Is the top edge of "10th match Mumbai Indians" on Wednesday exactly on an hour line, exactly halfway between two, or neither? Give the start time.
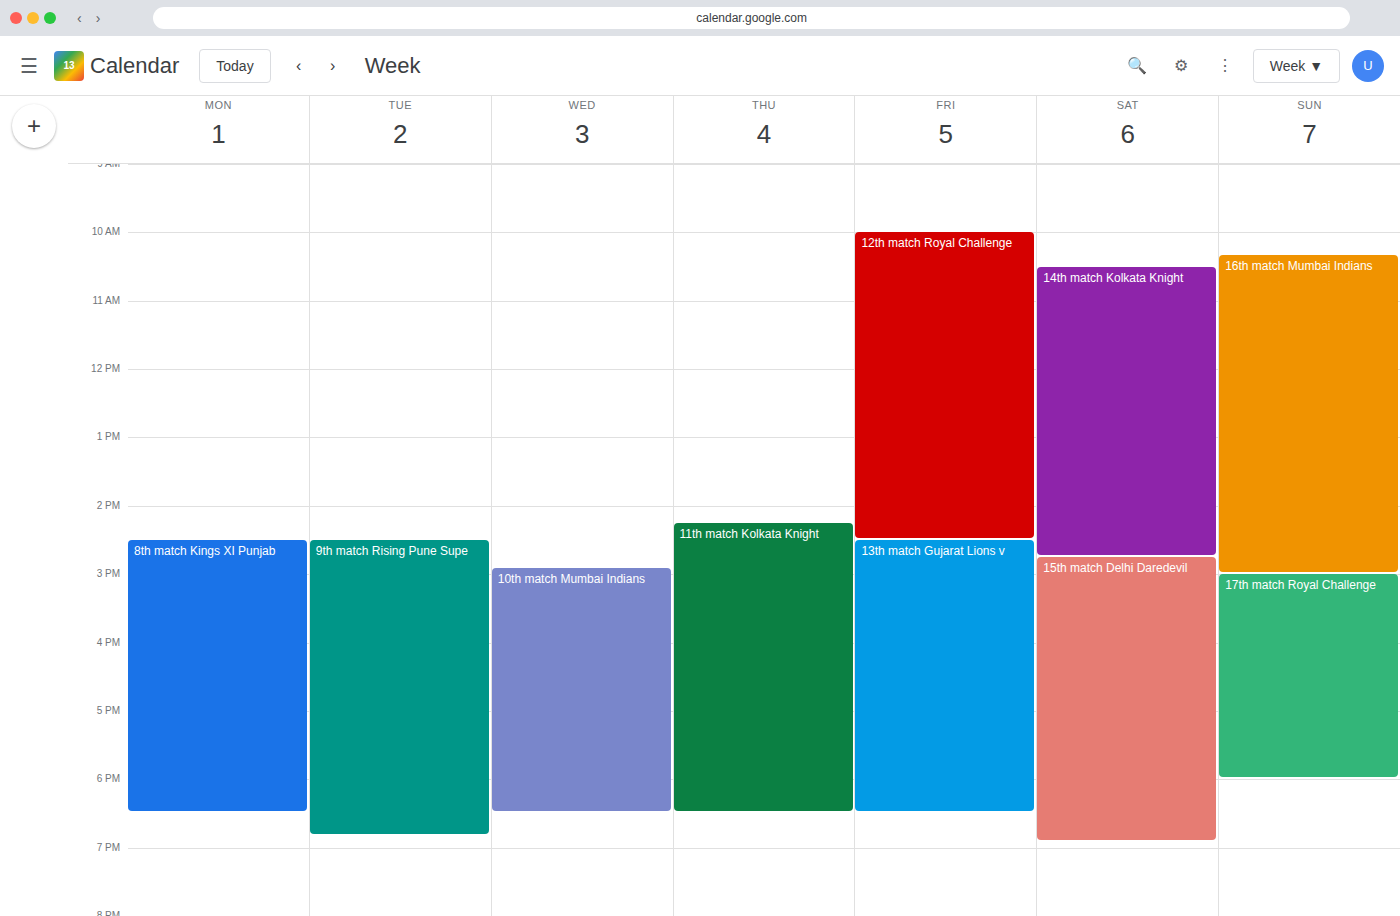
14:55 -- neither: 55 minutes below the 14:00 line and 5 minutes above the 15:00 line.